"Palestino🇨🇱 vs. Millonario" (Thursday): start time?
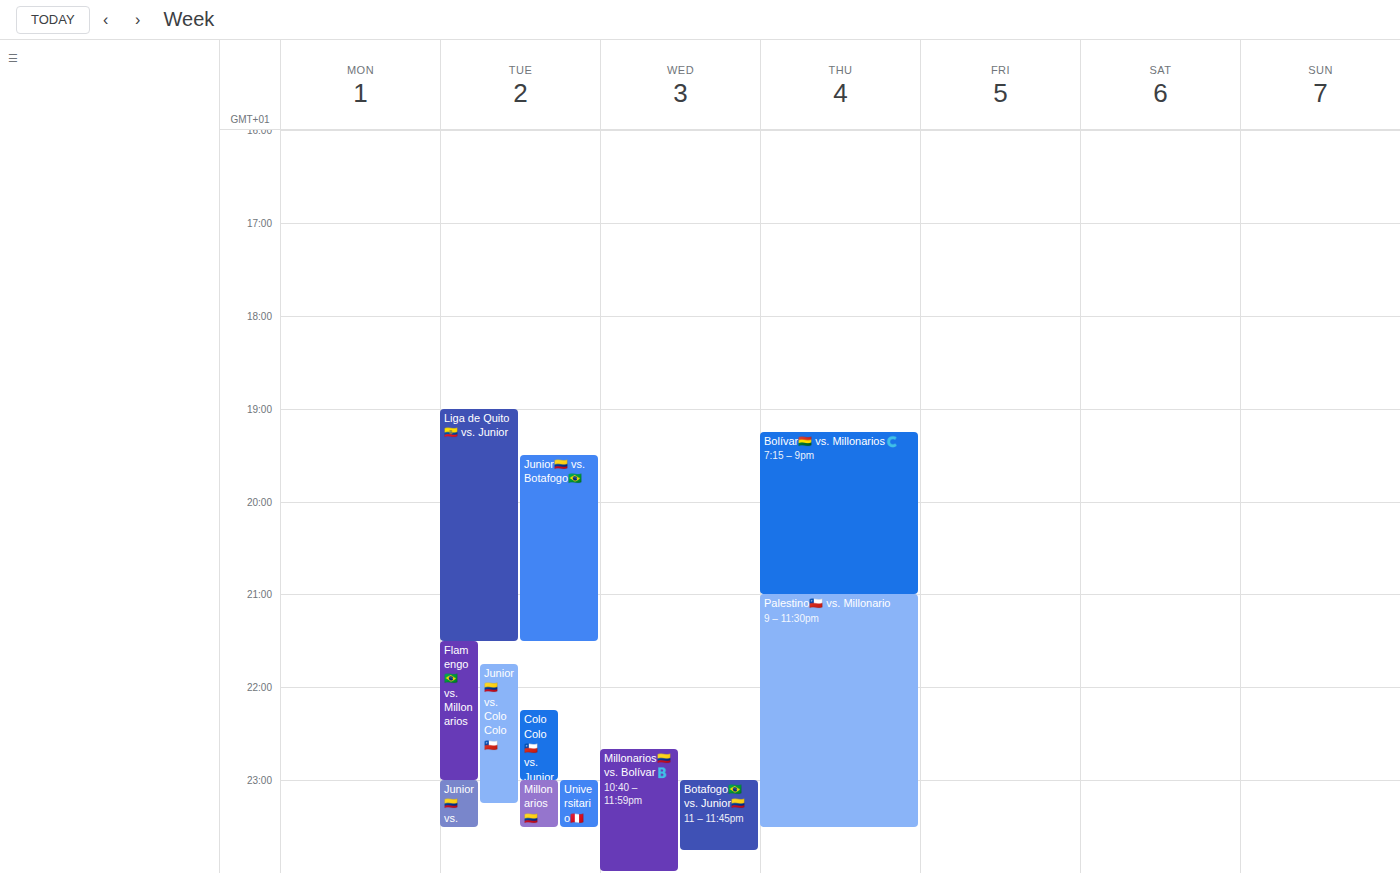
9:00 PM